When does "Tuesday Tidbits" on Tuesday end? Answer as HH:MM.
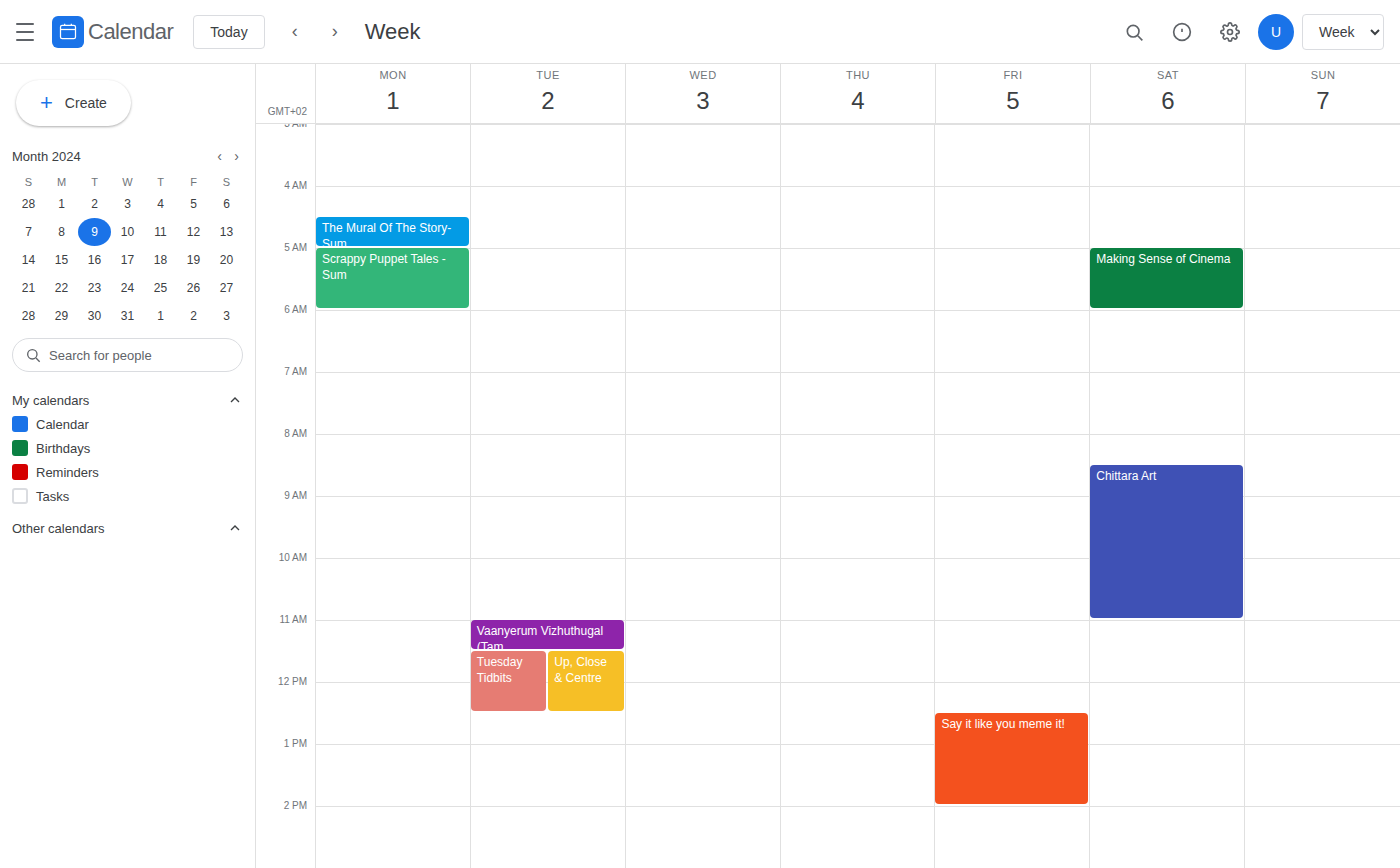
12:30